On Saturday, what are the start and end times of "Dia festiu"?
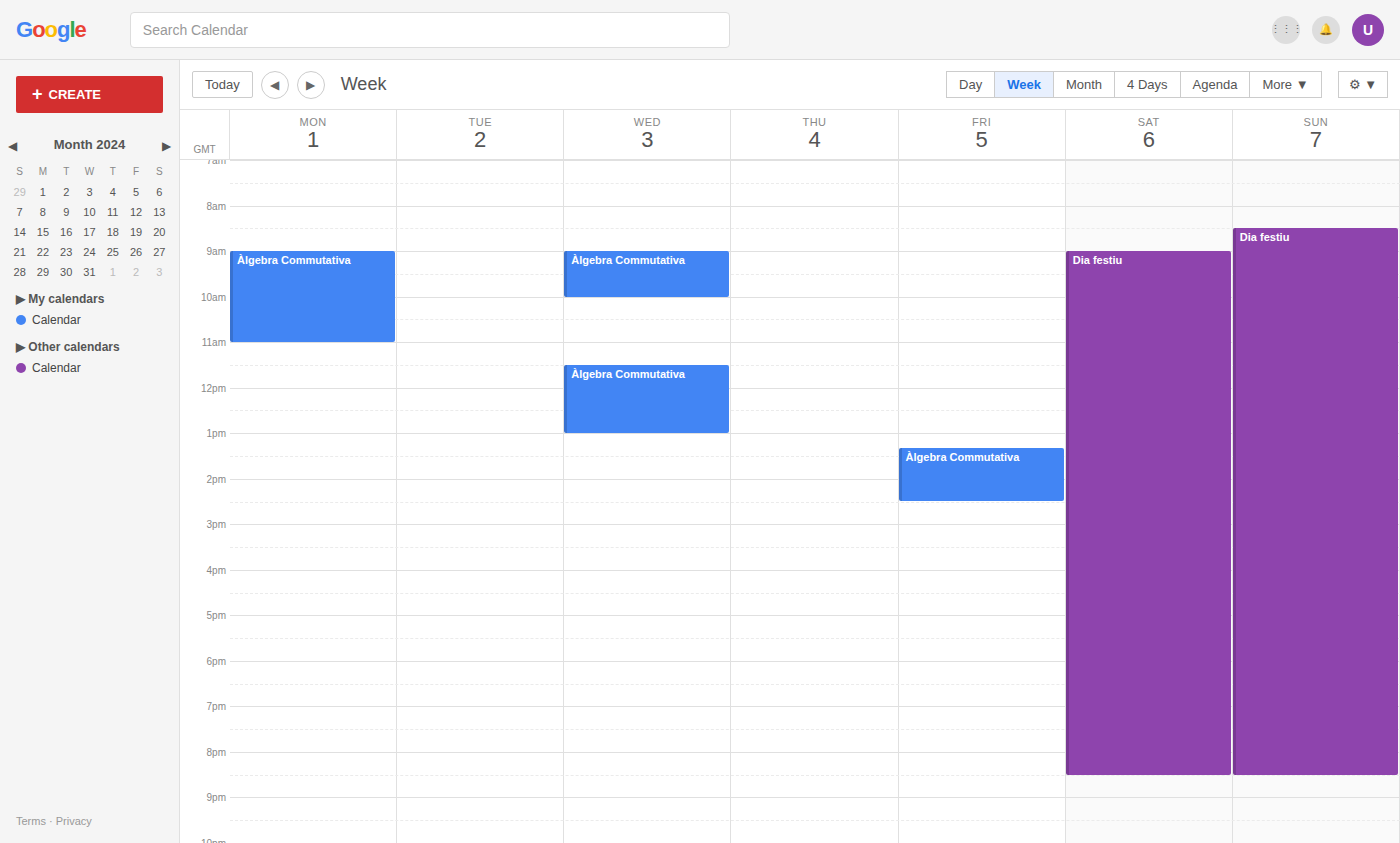
9:00 AM to 8:30 PM